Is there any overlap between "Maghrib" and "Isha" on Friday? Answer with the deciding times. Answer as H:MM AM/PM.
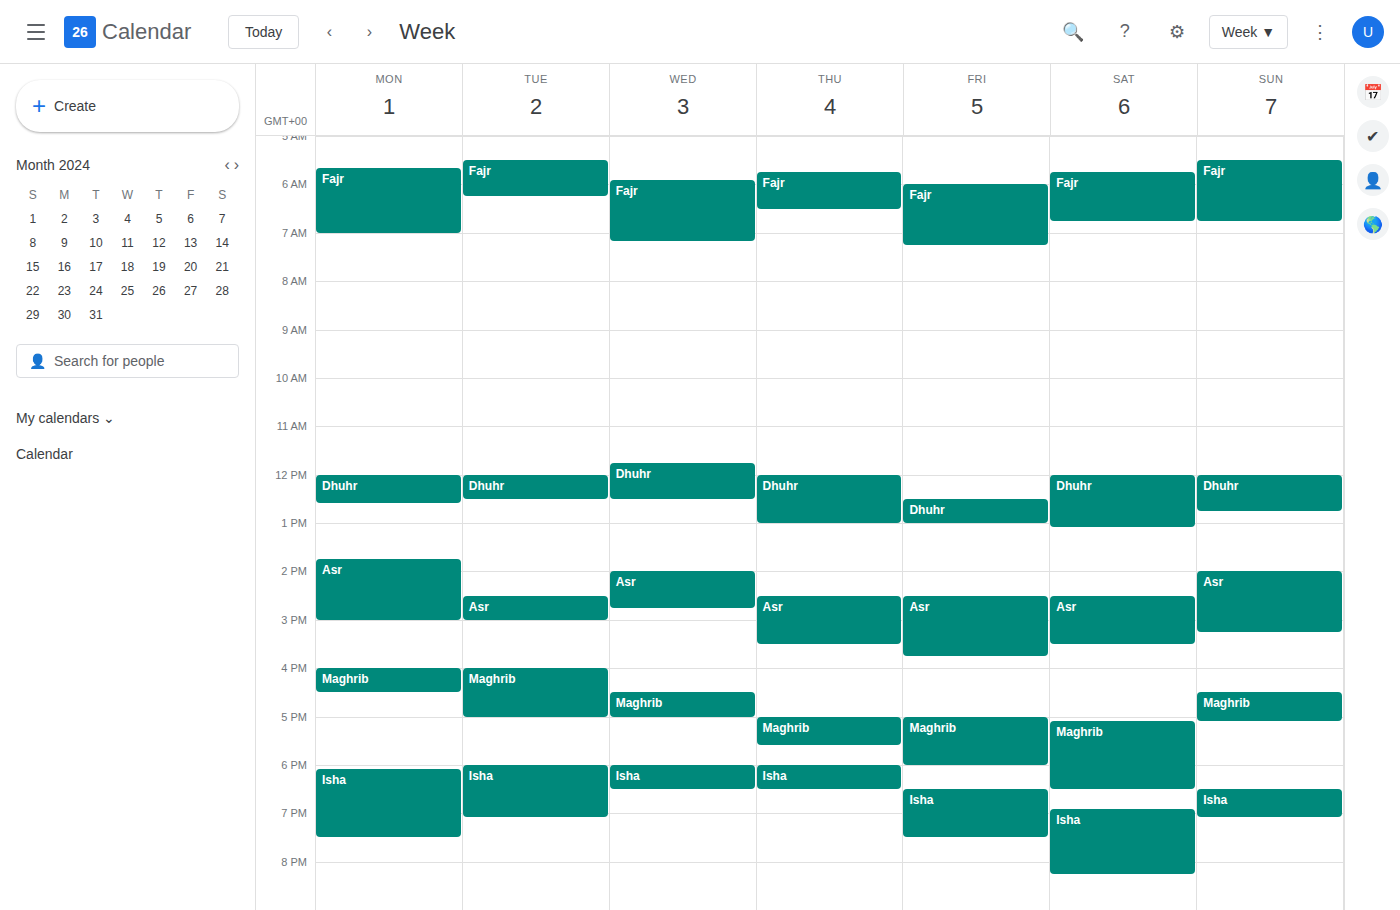
"Maghrib" ends at 6:00 PM and "Isha" starts at 6:30 PM -- no overlap.